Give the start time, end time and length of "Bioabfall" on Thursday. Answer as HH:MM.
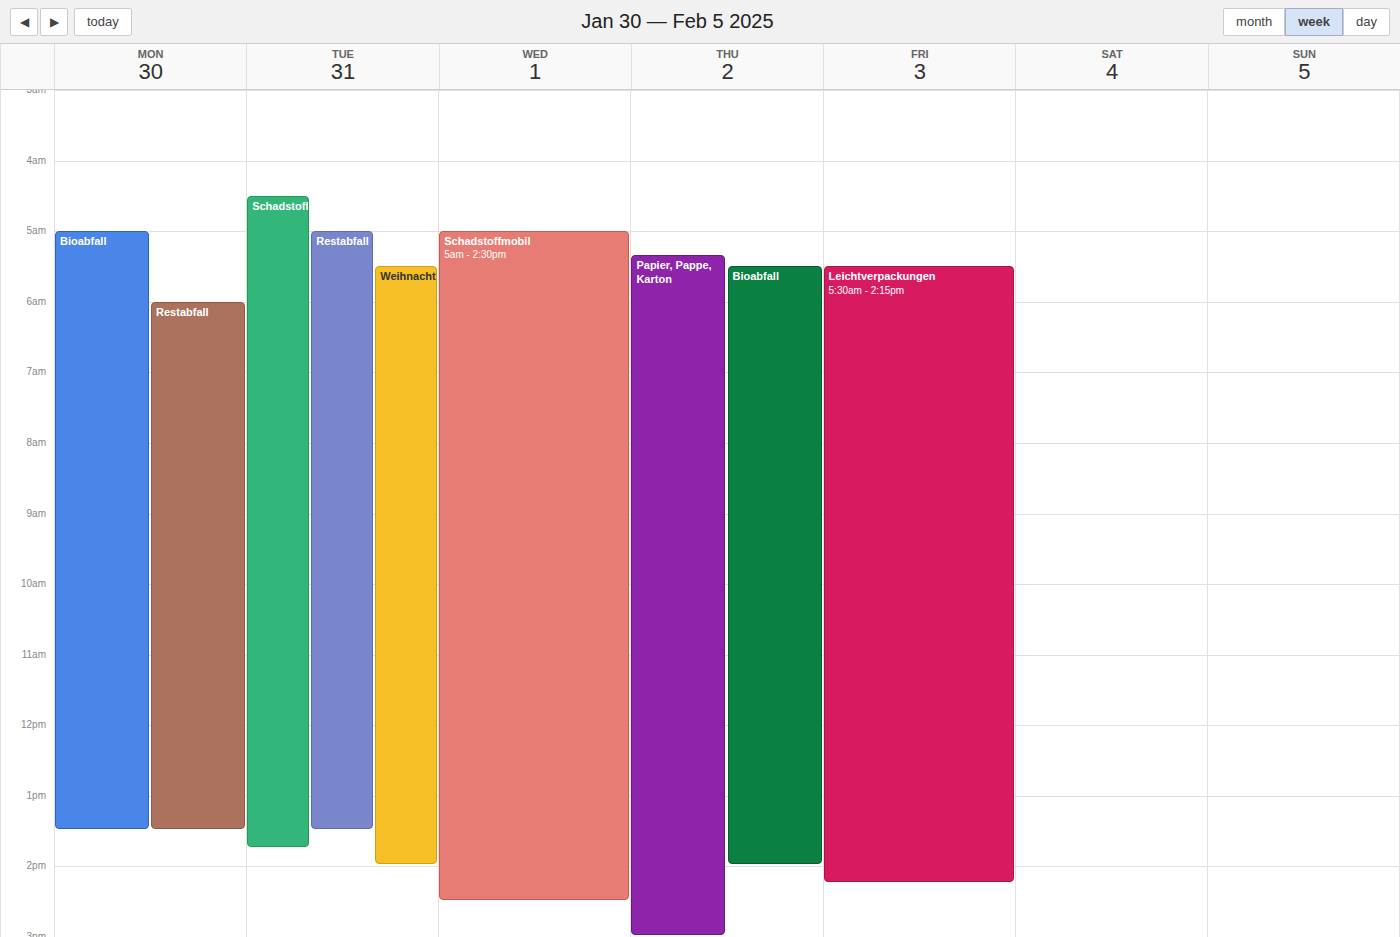
05:30 to 14:00, 8 hours 30 minutes